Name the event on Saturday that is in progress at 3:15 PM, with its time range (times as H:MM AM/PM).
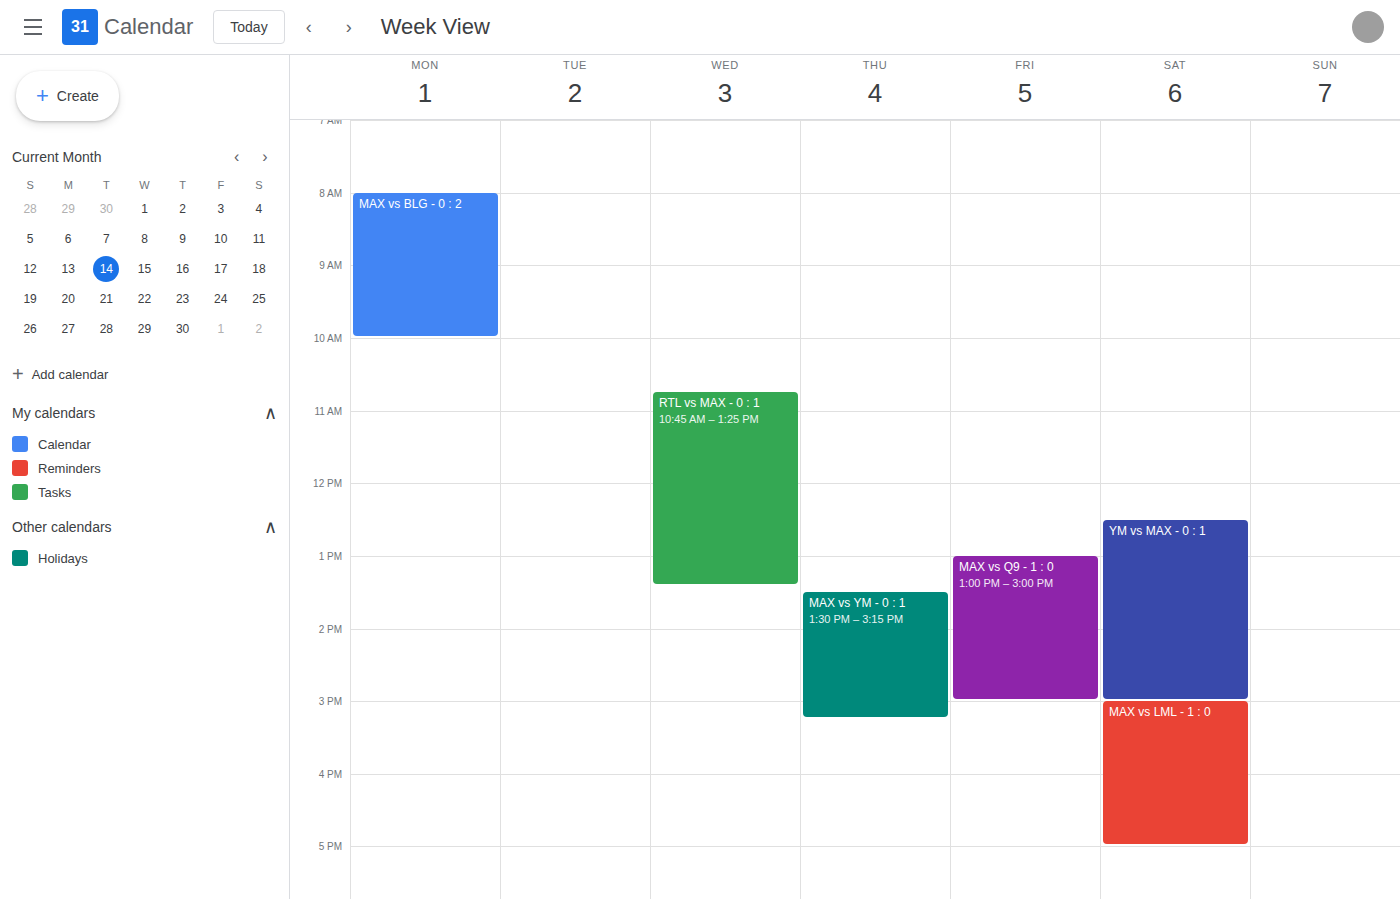
"MAX vs LML - 1 : 0", 3:00 PM to 5:00 PM